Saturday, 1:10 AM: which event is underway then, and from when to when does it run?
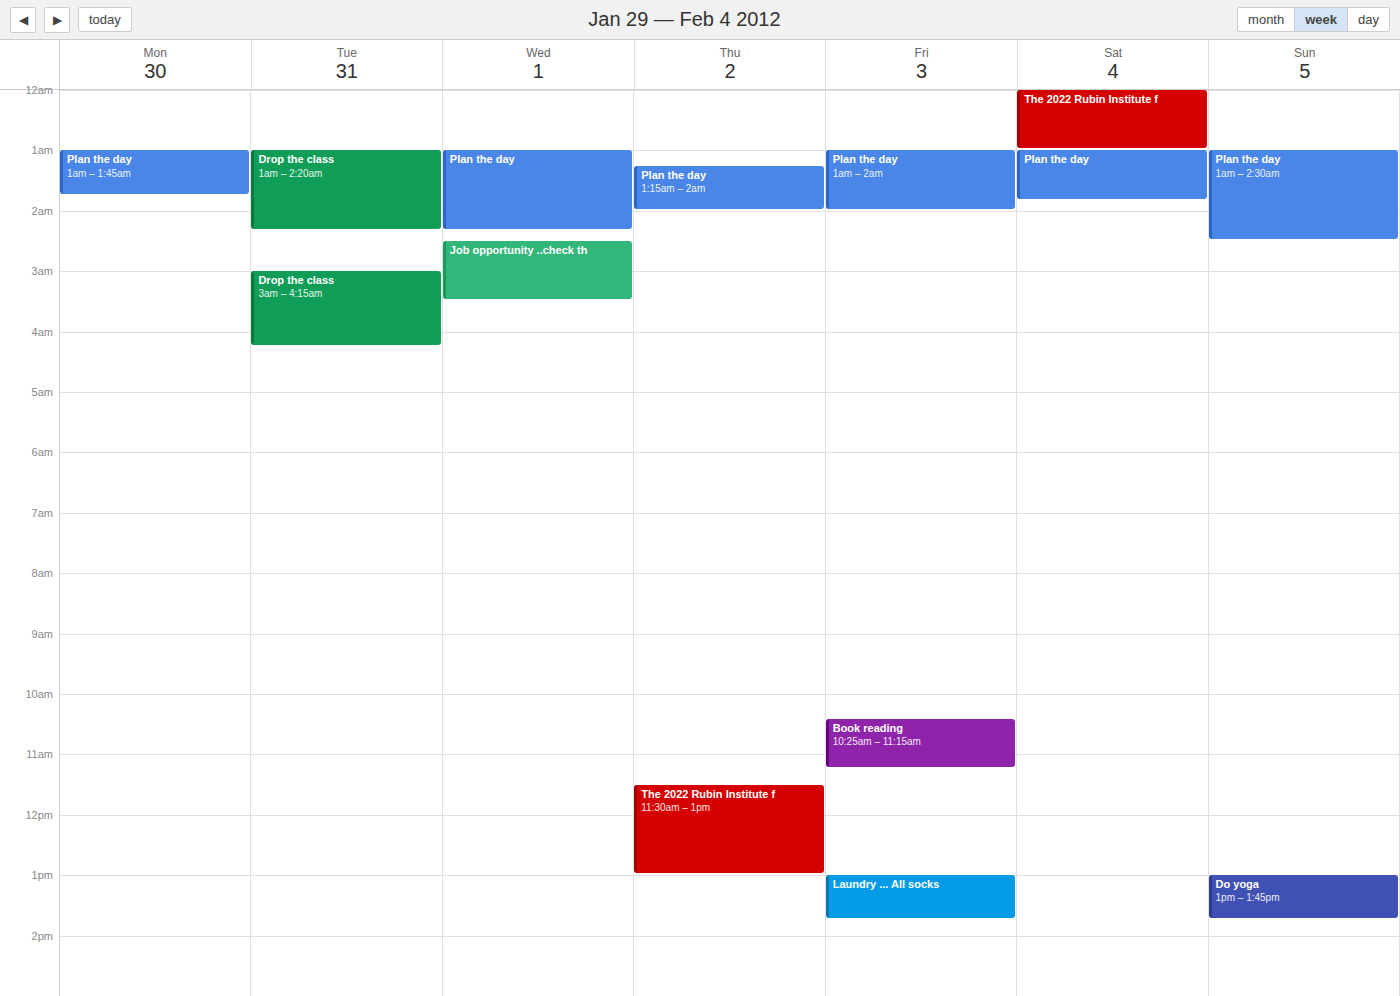
"Plan the day", 1:00 AM to 1:50 AM